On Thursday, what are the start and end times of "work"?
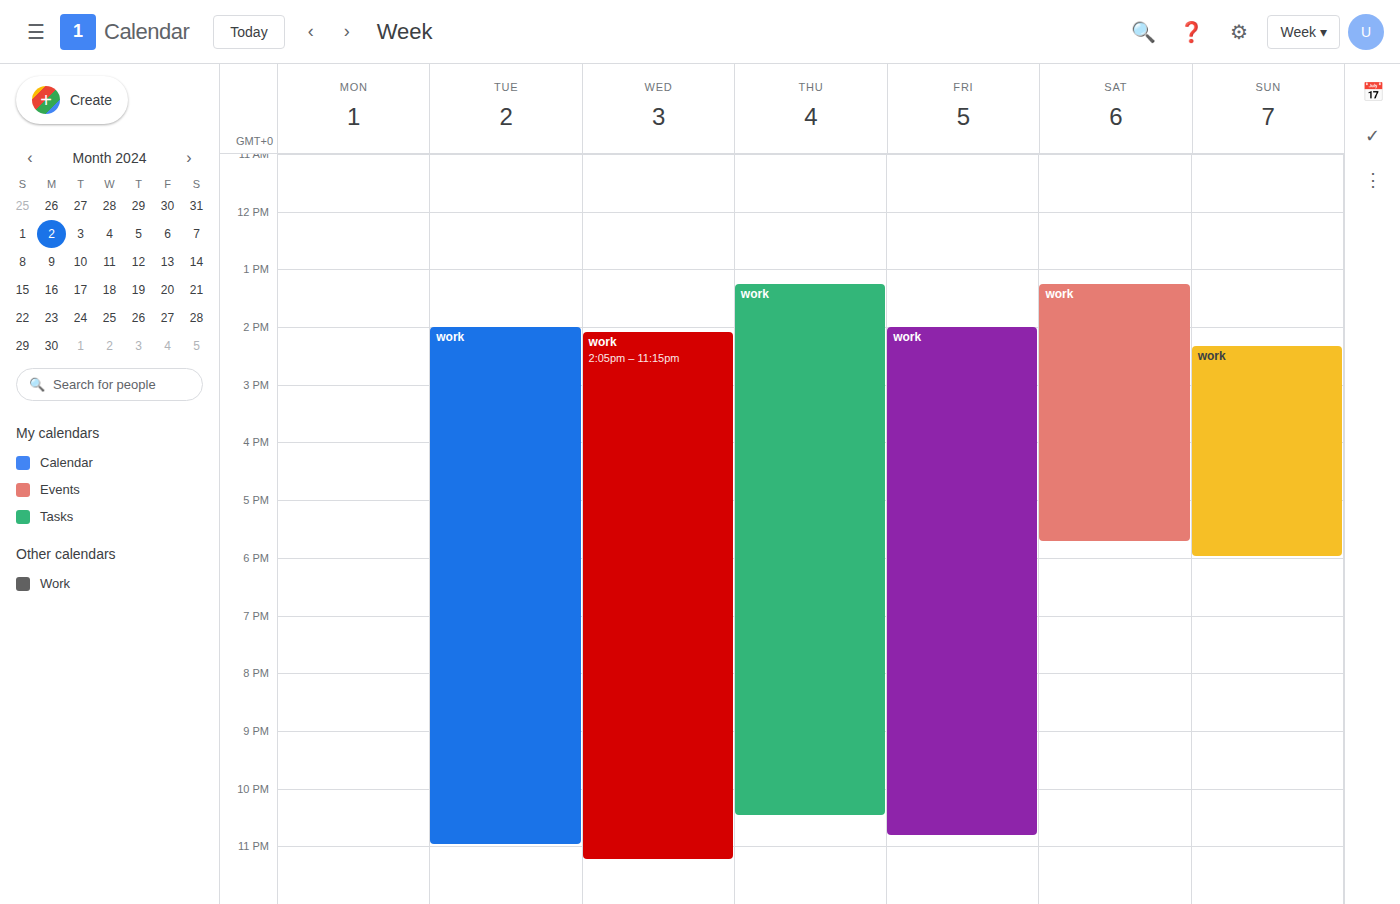
13:15 to 22:30